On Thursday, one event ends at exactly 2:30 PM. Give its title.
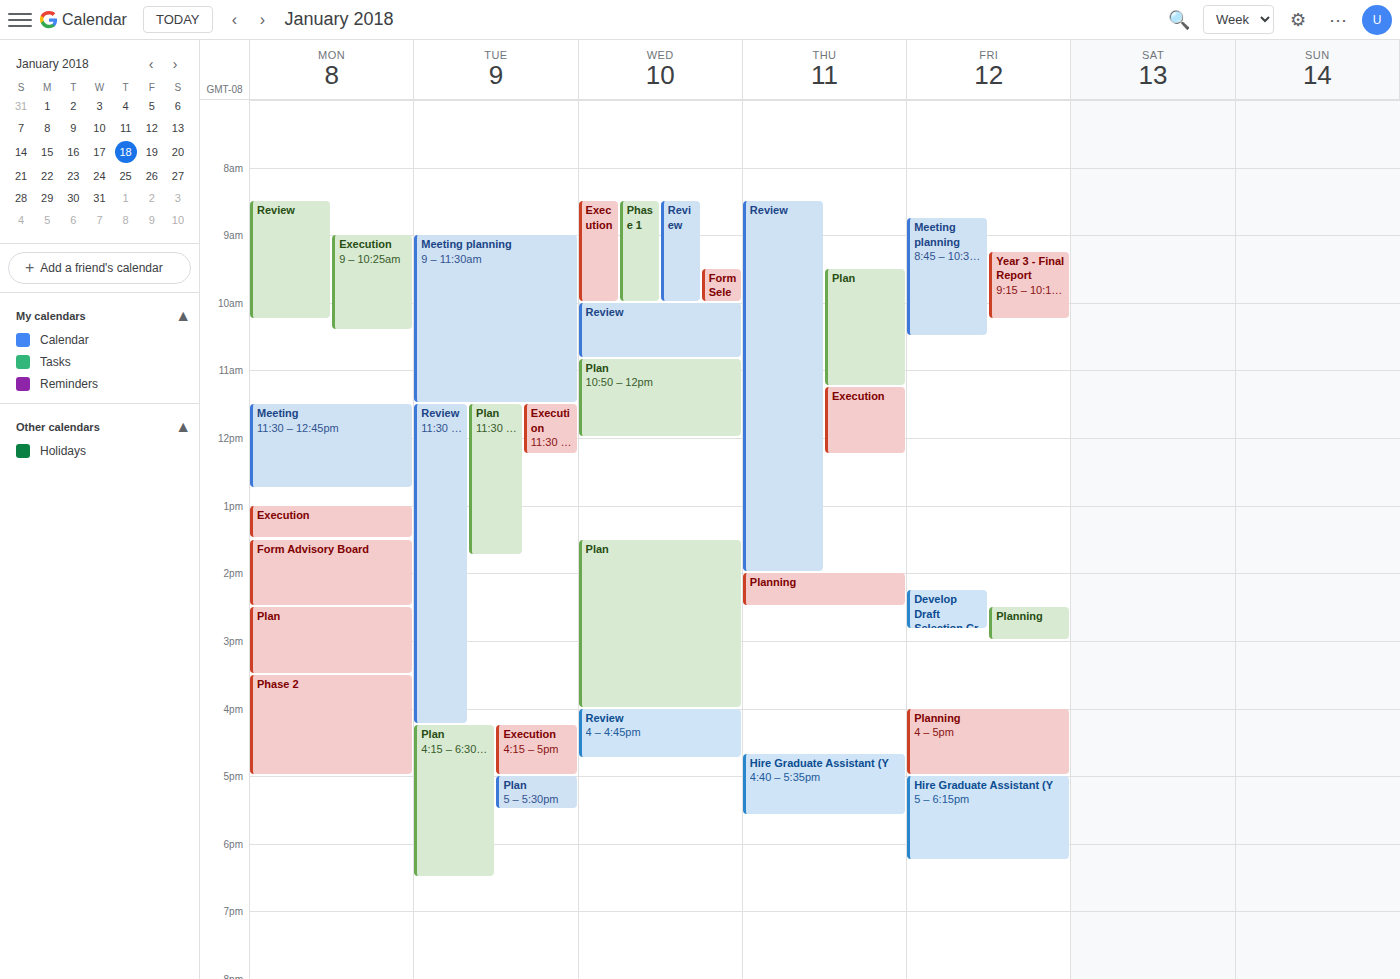
"Planning"